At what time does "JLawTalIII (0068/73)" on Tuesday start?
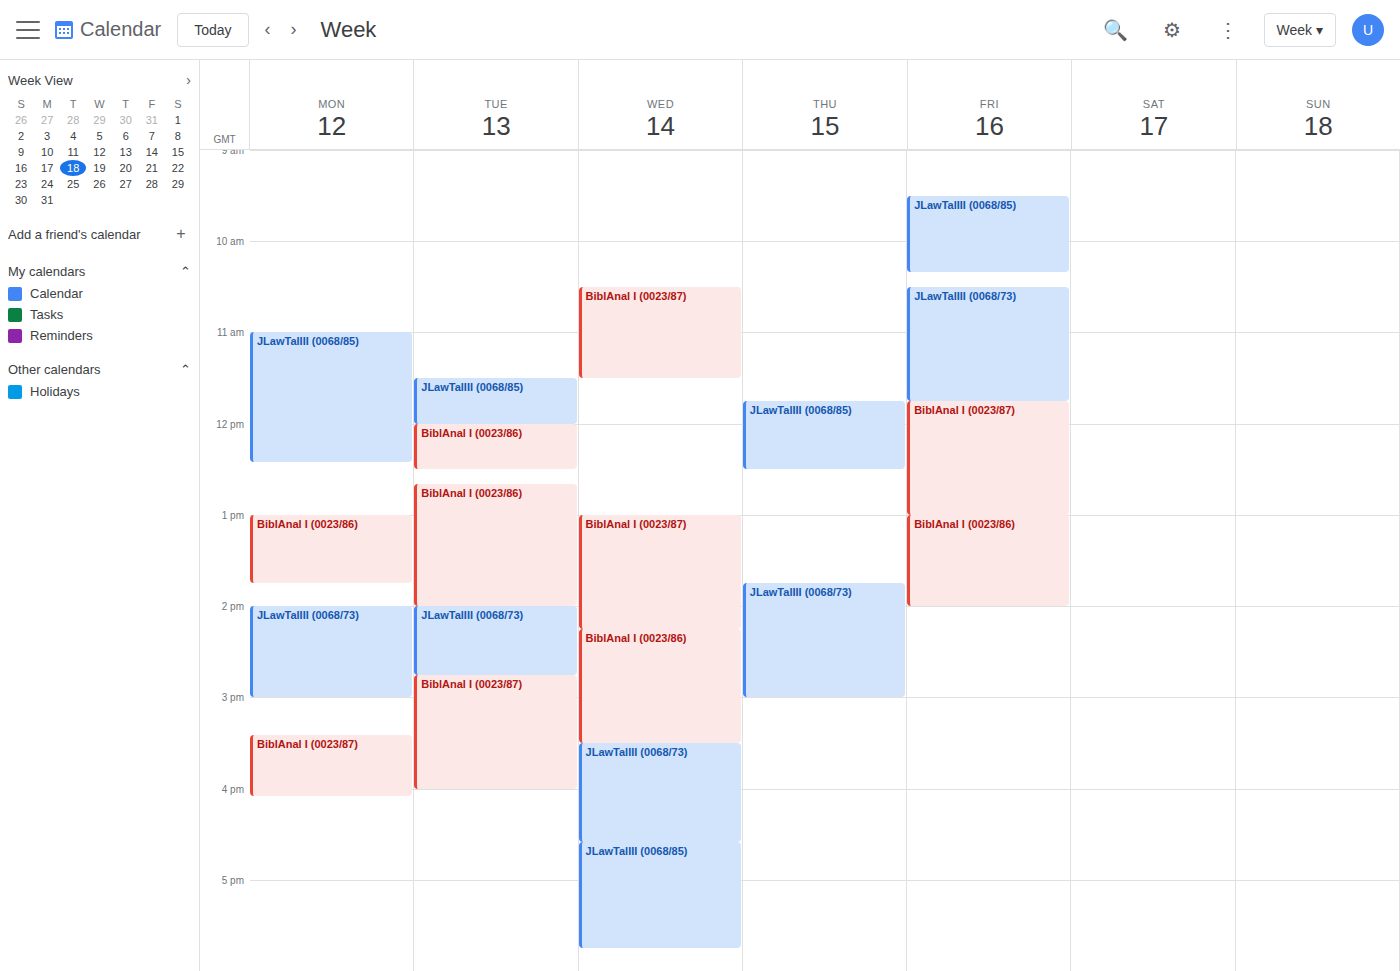
2:00 PM